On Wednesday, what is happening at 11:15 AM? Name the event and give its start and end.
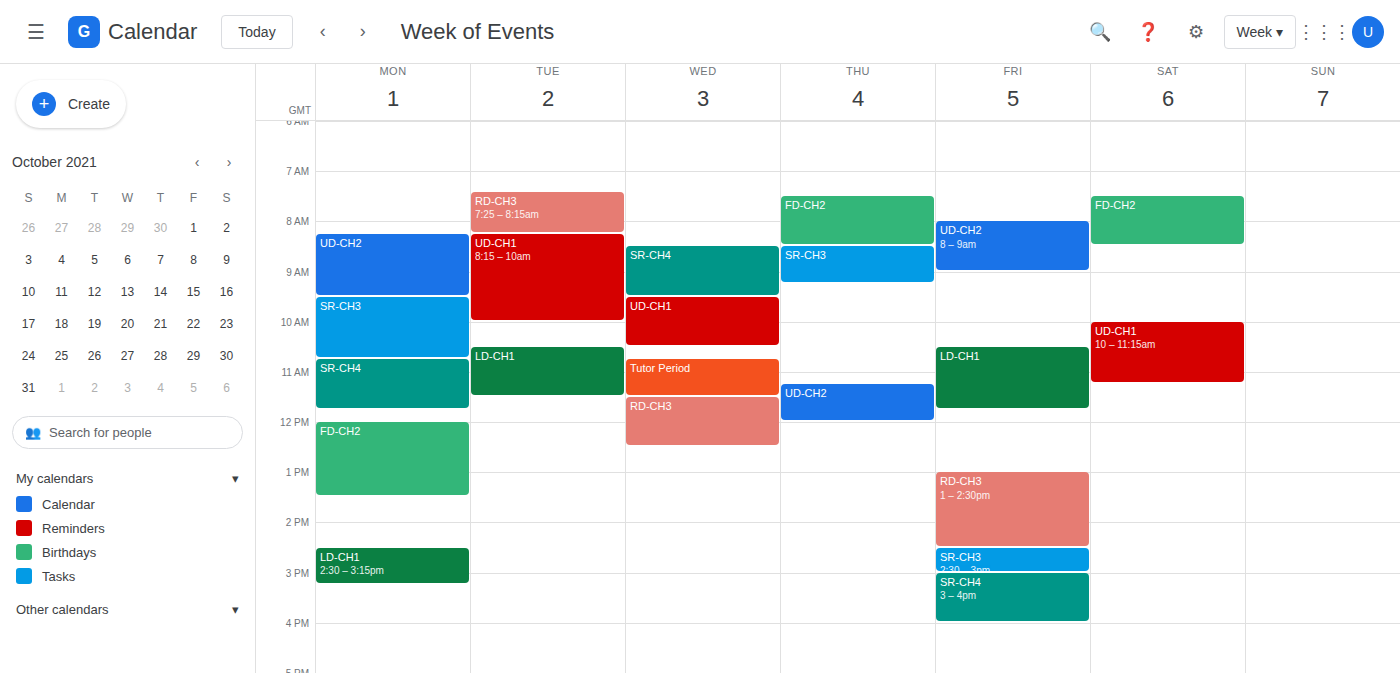
"Tutor Period", 10:45 AM to 11:30 AM